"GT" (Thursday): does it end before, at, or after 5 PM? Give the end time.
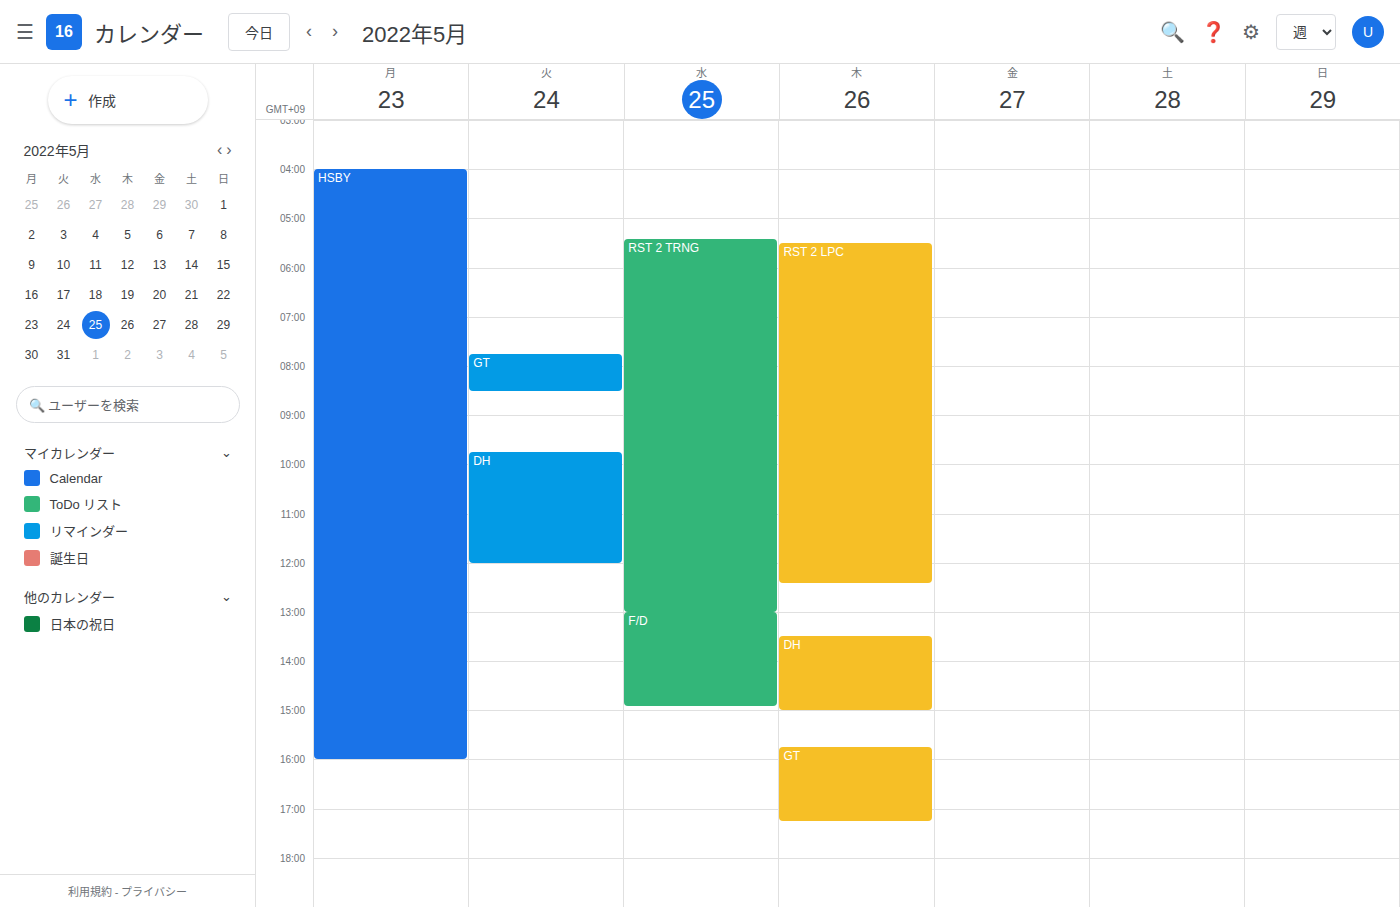
5:15 PM -- after 5 PM, 15 minutes below the 5 PM line.